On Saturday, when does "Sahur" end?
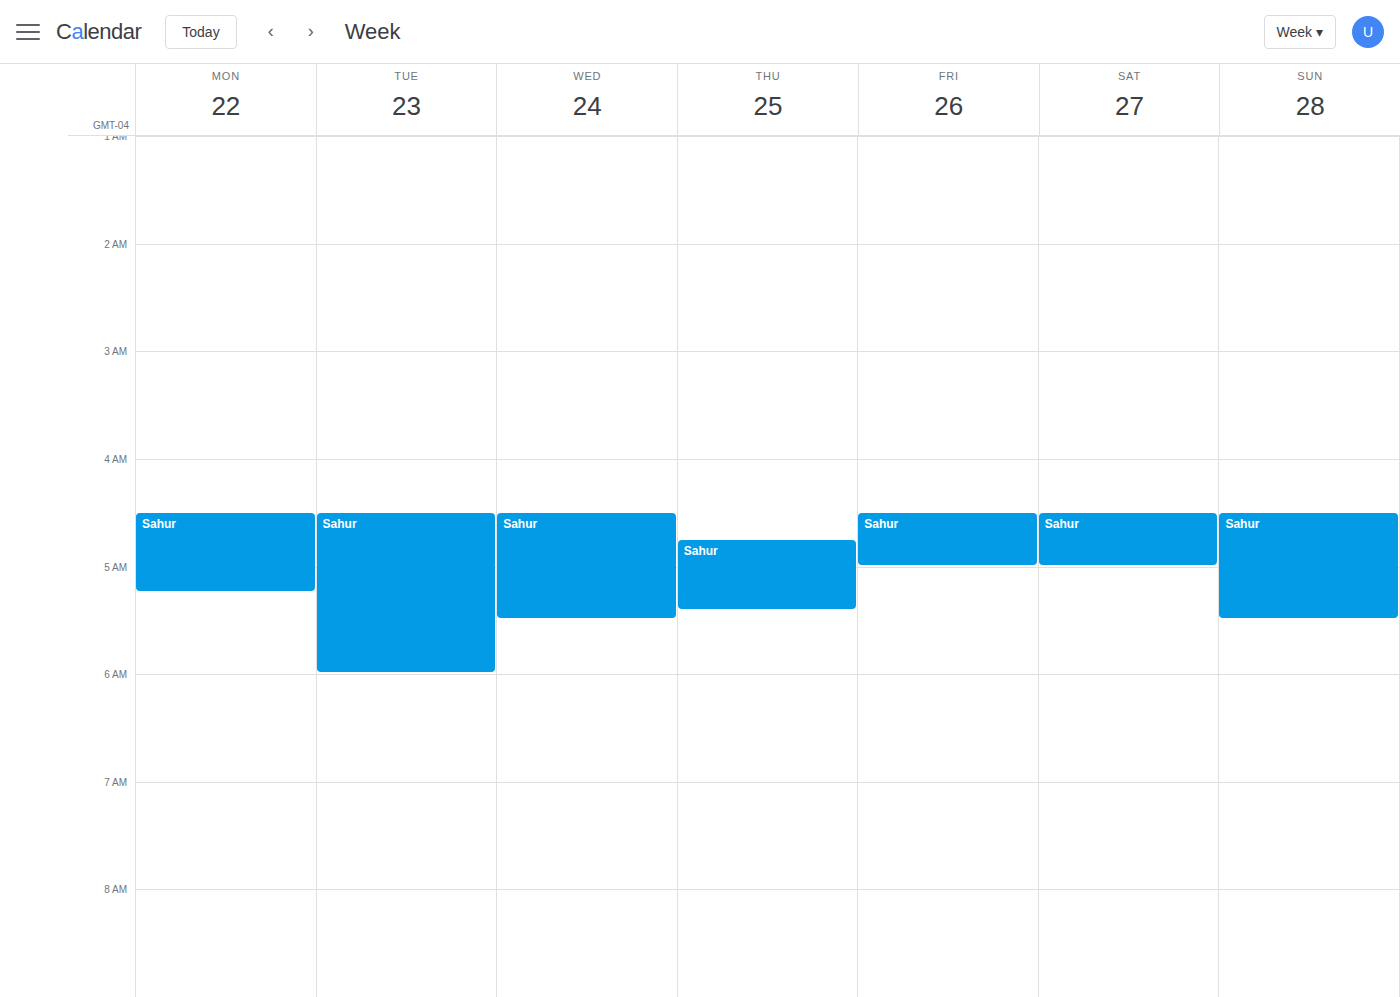
5:00 AM